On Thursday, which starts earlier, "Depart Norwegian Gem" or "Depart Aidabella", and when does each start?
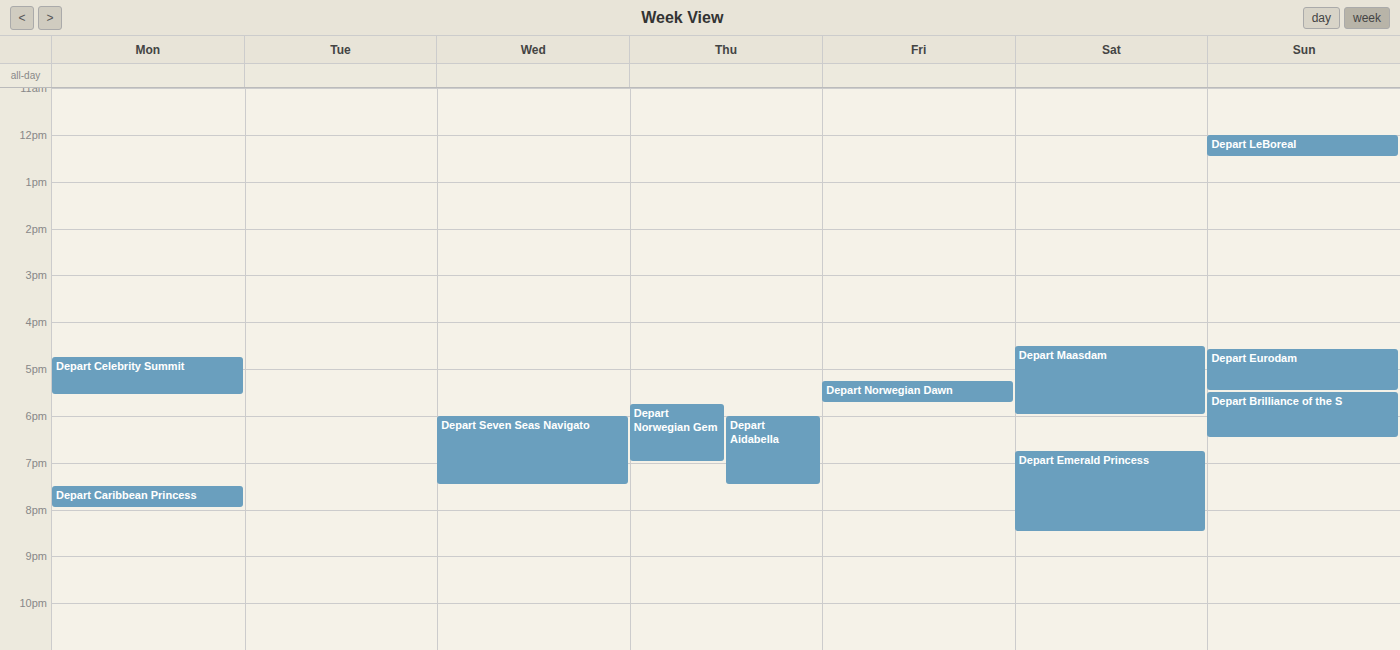
"Depart Norwegian Gem" 17:45; "Depart Aidabella" 18:00.